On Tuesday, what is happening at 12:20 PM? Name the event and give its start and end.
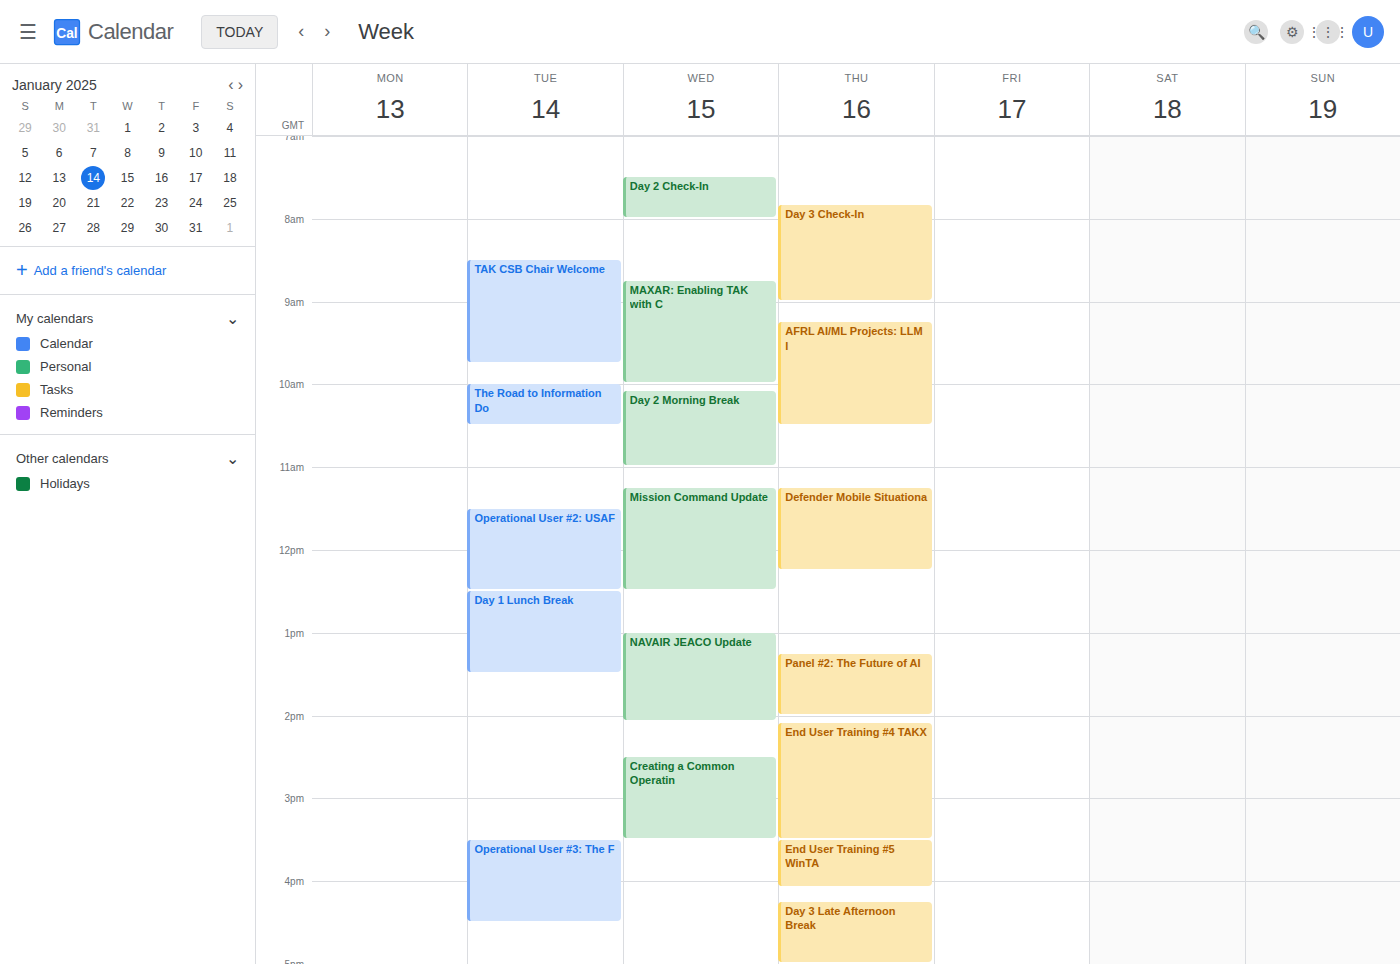
"Operational User #2: USAF", 11:30 AM to 12:30 PM